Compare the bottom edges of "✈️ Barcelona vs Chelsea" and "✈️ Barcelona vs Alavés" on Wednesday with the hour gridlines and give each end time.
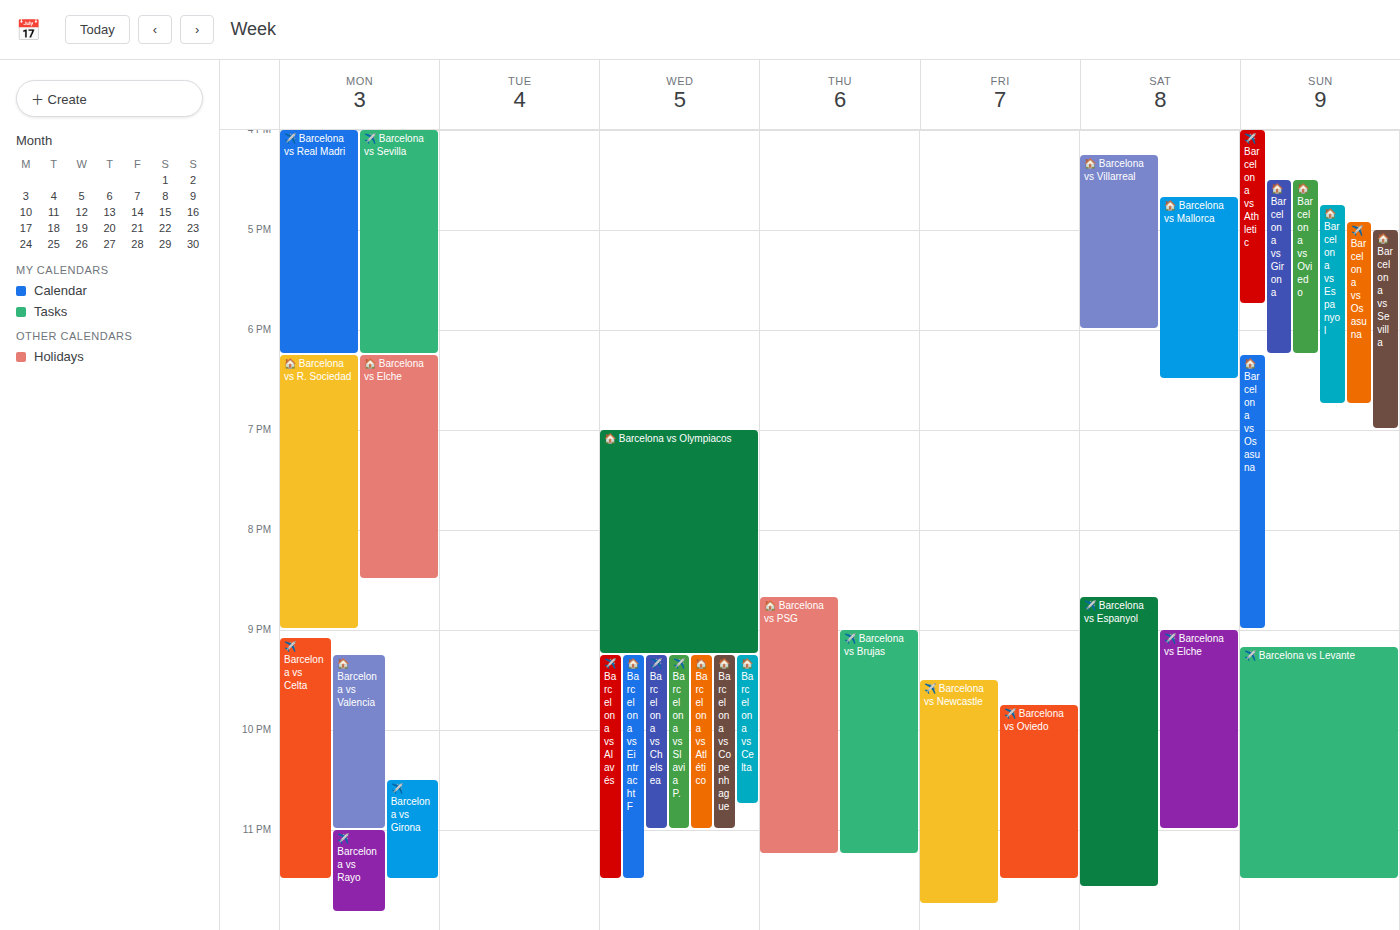
"✈️ Barcelona vs Chelsea": 11:00 PM, exactly on the 11 PM line. "✈️ Barcelona vs Alavés": 11:30 PM, halfway between the 11 PM and 12 AM lines.